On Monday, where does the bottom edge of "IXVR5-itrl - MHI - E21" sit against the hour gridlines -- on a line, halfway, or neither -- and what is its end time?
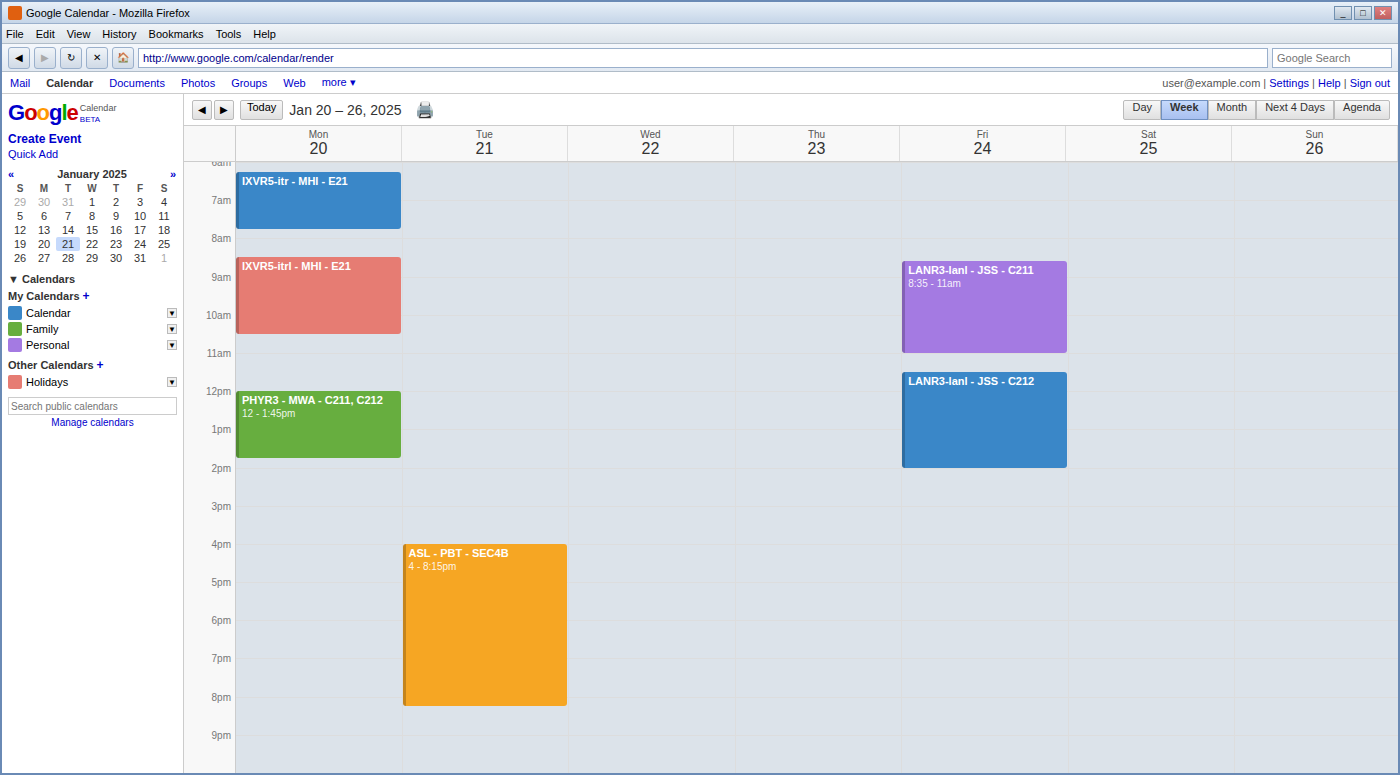
10:30 AM -- halfway between the 10 AM and 11 AM lines.